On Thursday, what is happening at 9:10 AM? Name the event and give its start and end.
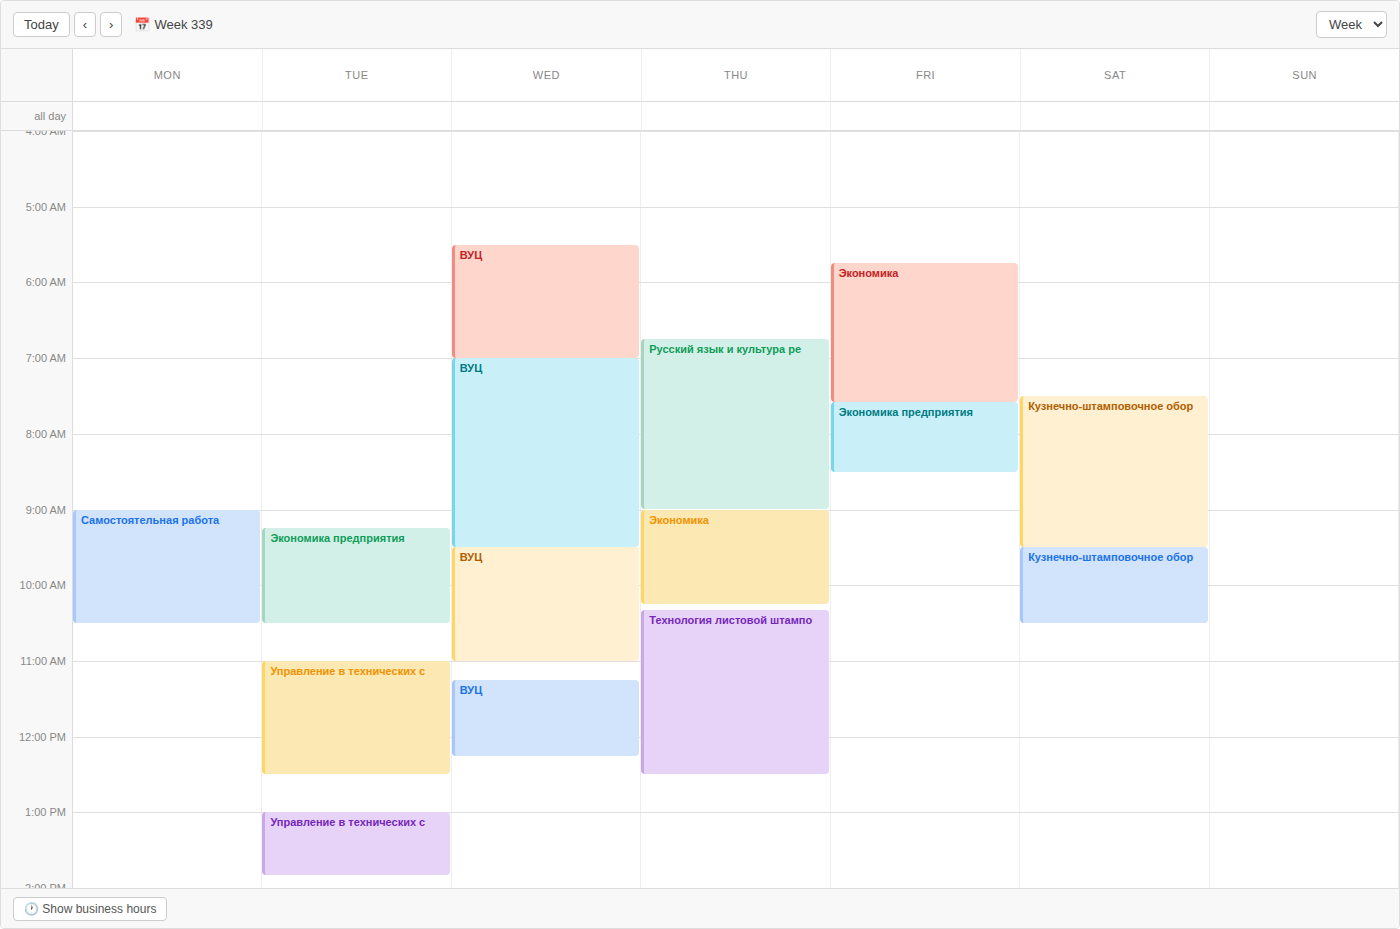
"Экономика", 9:00 AM to 10:15 AM